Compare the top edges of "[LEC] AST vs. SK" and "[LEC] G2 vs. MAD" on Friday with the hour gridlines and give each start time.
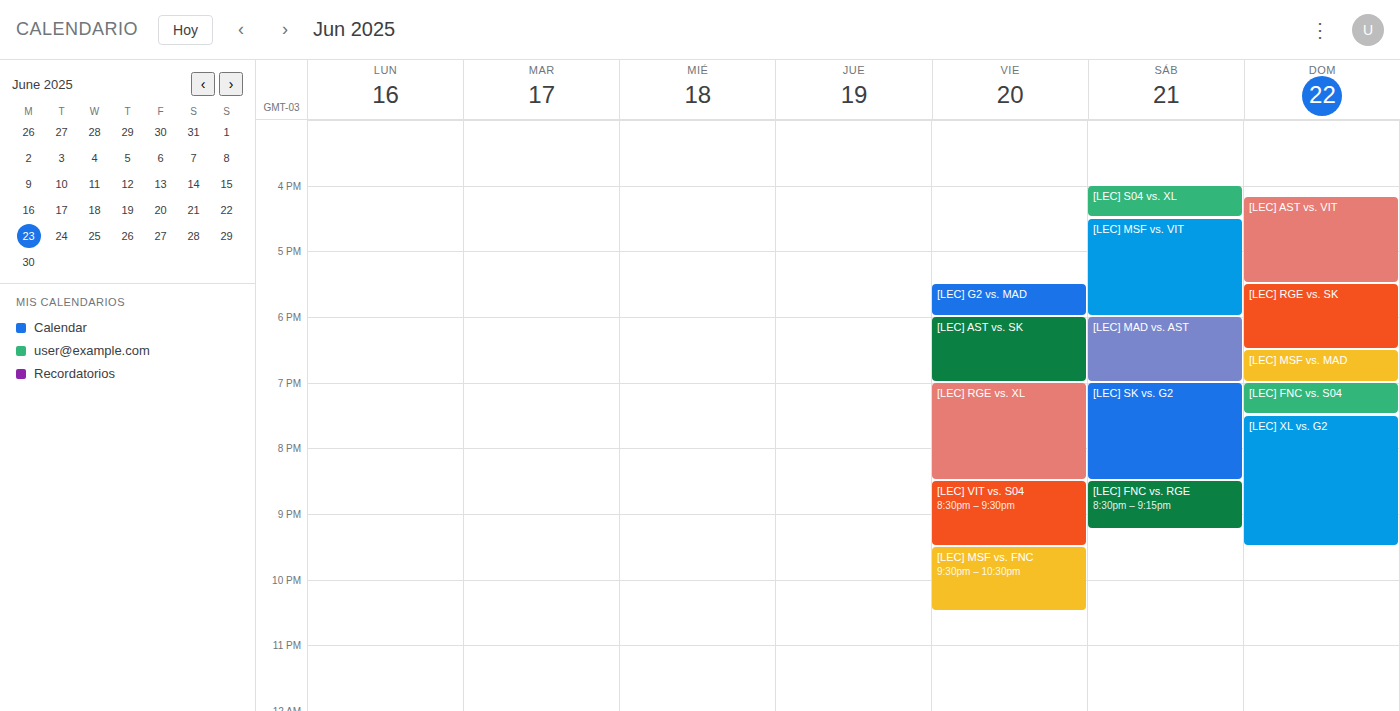
"[LEC] AST vs. SK": 6:00 PM, exactly on the 6 PM line. "[LEC] G2 vs. MAD": 5:30 PM, halfway between the 5 PM and 6 PM lines.